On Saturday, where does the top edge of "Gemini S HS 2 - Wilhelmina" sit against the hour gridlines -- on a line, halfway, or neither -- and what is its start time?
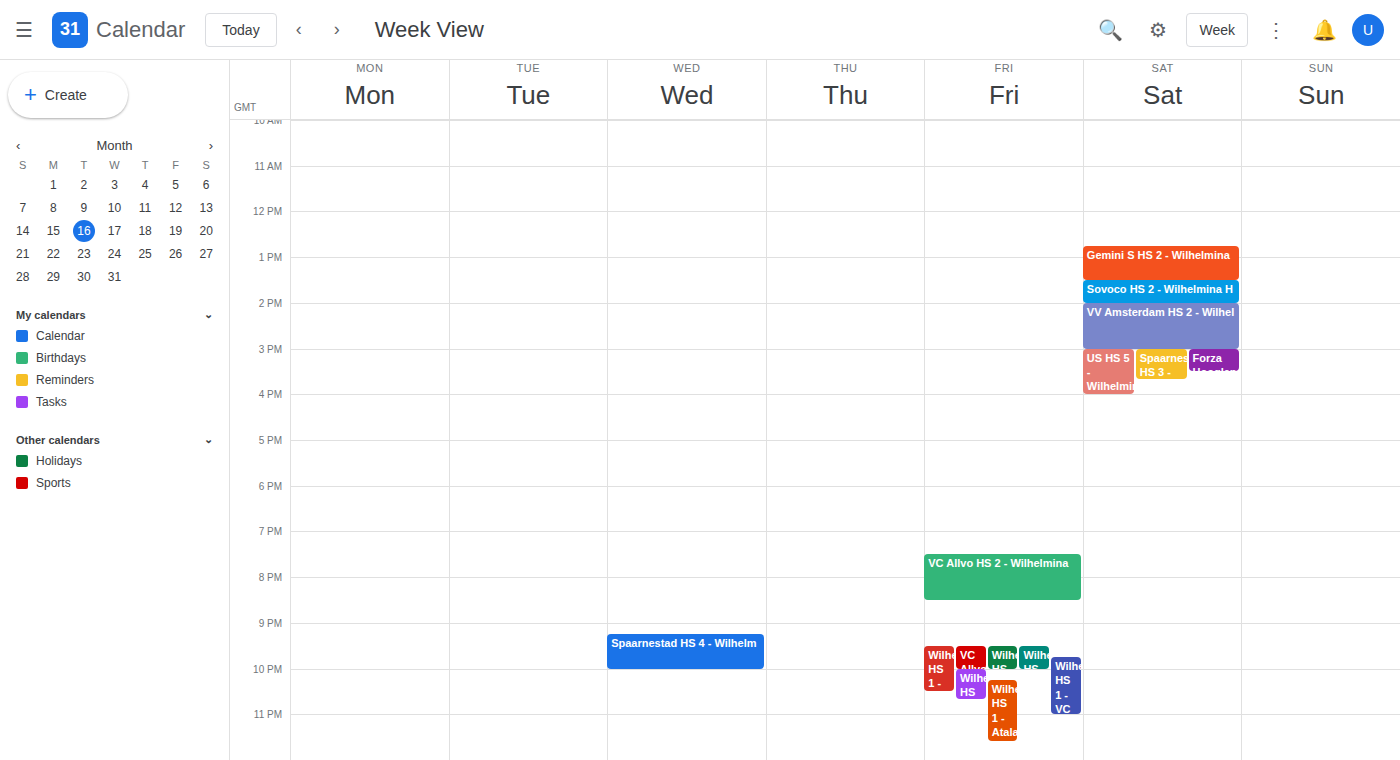
12:45 PM -- neither: three quarters of the way from the 12 PM line to the 1 PM line.